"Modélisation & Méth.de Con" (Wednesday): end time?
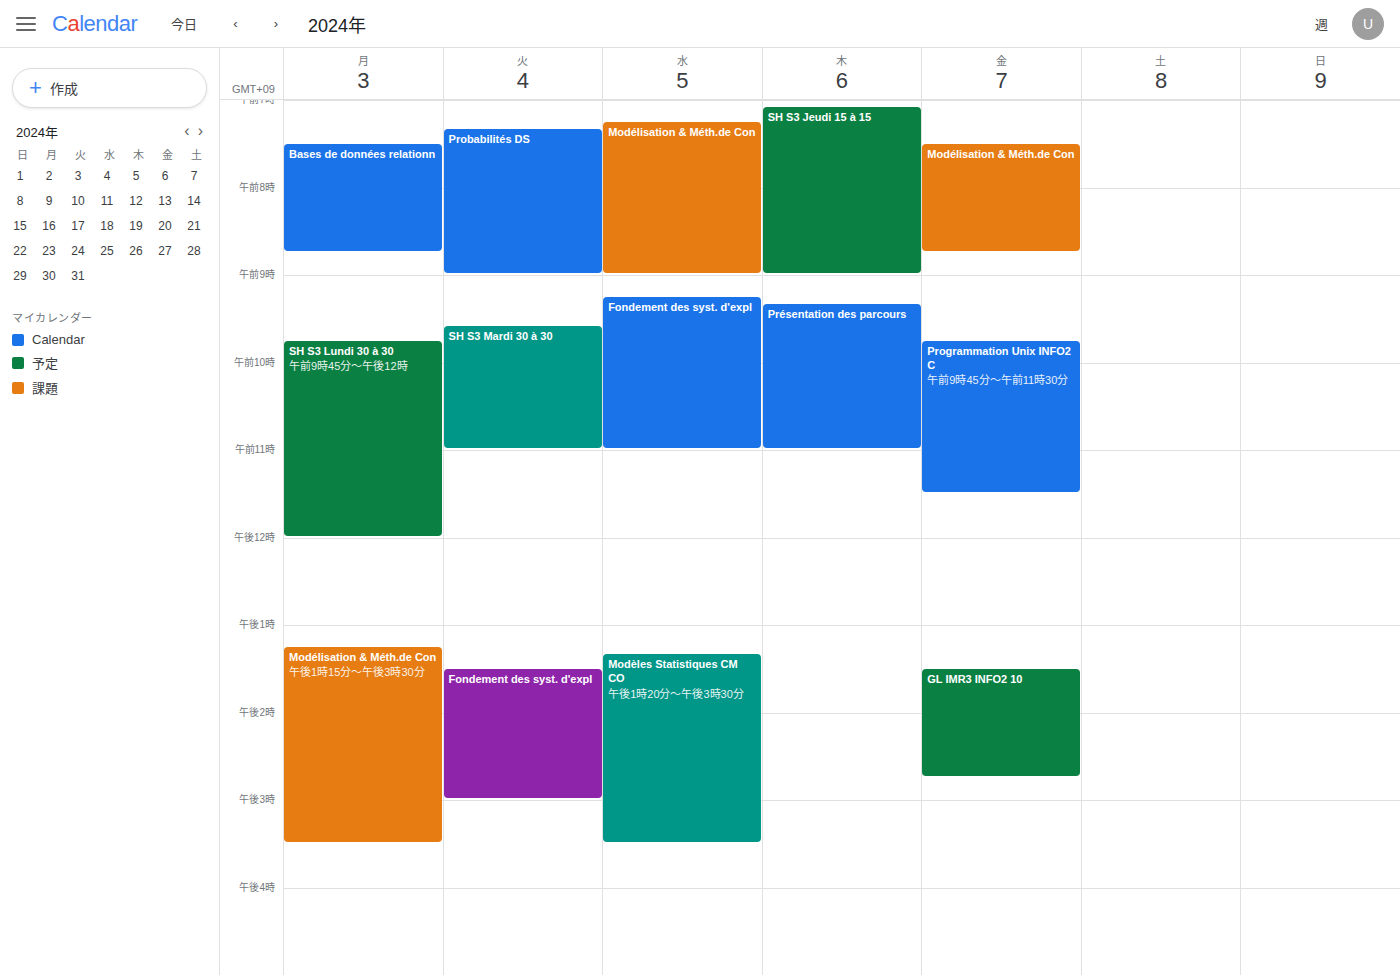
9:00 AM